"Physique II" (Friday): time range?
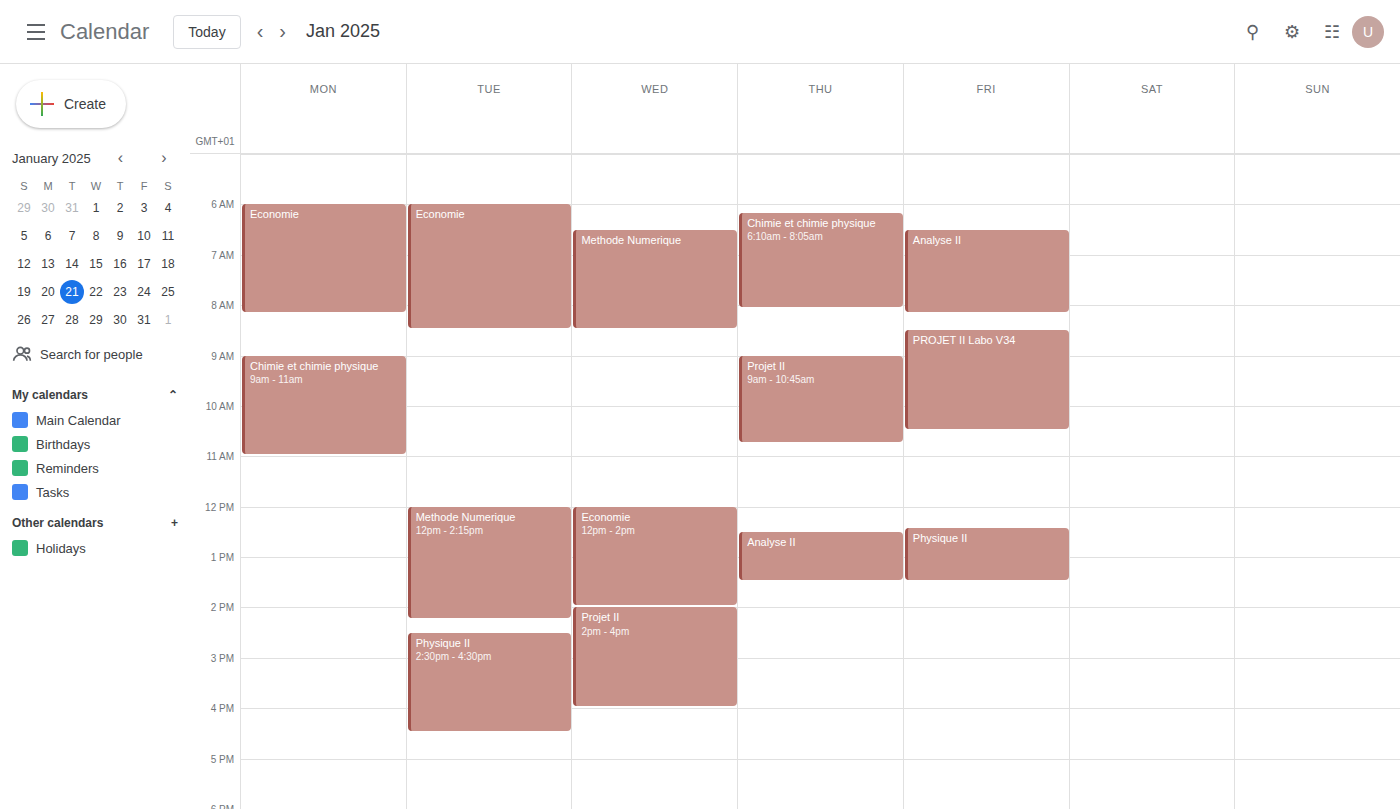
12:25 to 13:30